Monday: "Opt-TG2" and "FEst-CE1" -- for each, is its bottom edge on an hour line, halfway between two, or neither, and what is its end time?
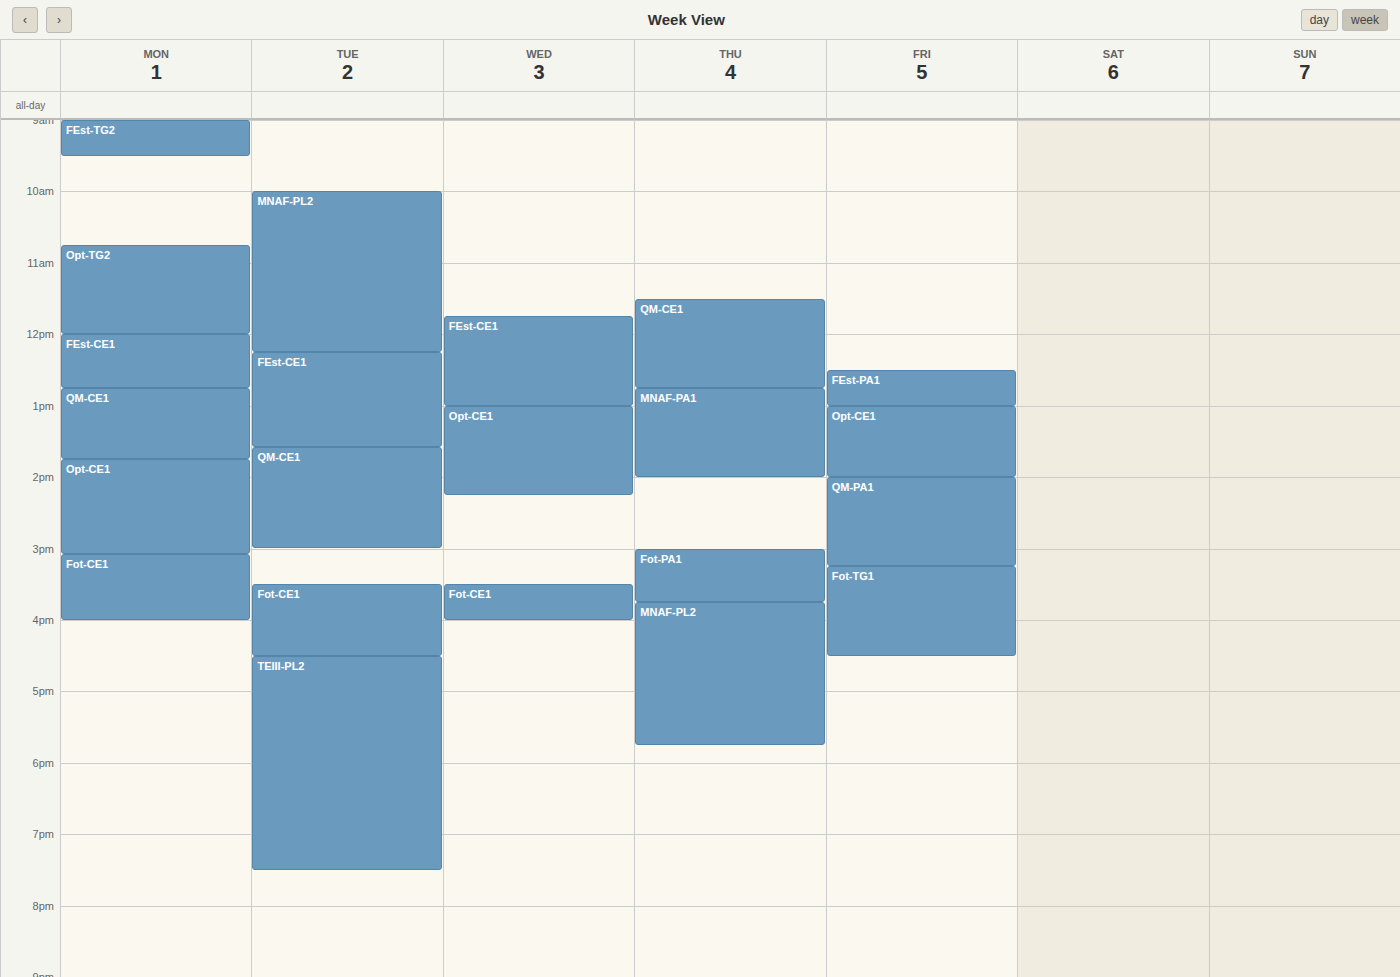
"Opt-TG2": 12:00 PM, exactly on the 12 PM line. "FEst-CE1": 12:45 PM, neither: three quarters of the way from the 12 PM line to the 1 PM line.